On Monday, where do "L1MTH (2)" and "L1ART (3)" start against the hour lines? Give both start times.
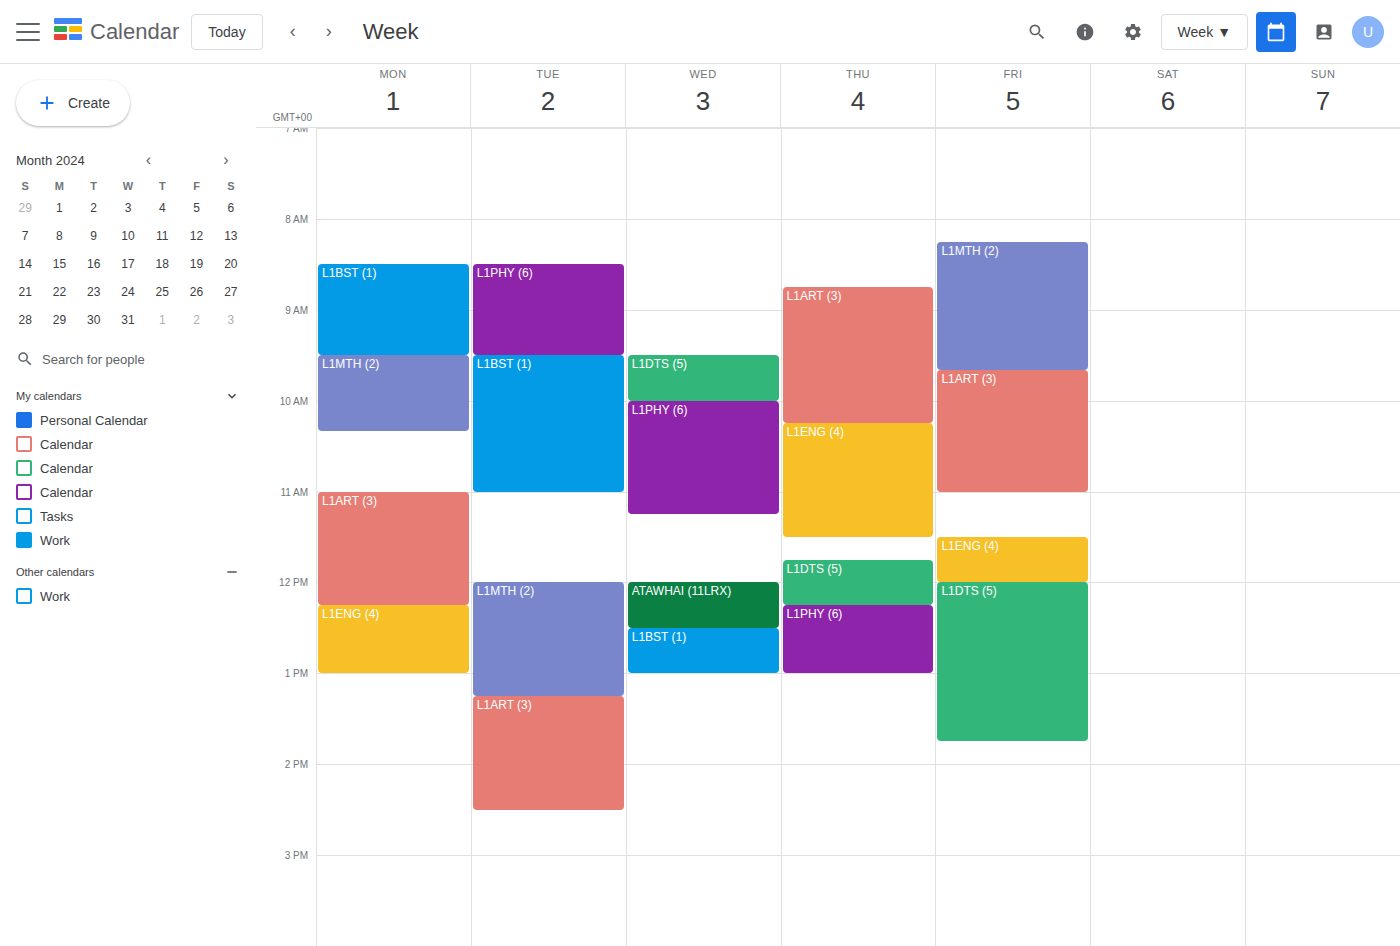
"L1MTH (2)": 9:30 AM, halfway between the 9 AM and 10 AM lines. "L1ART (3)": 11:00 AM, exactly on the 11 AM line.